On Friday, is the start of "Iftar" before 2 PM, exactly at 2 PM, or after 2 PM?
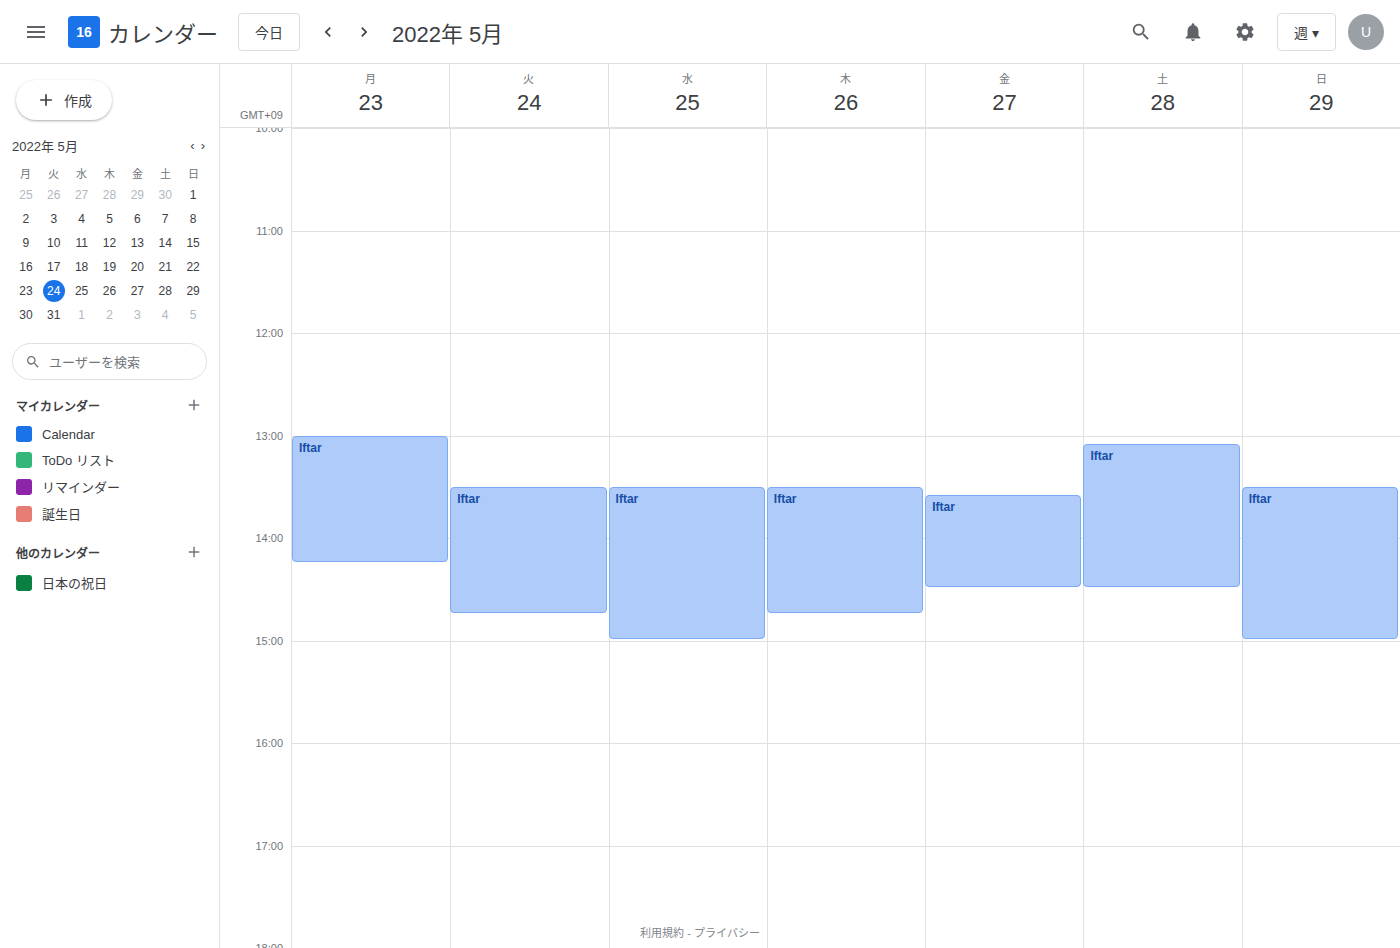
1:35 PM -- before 2 PM, 25 minutes above the 2 PM line.